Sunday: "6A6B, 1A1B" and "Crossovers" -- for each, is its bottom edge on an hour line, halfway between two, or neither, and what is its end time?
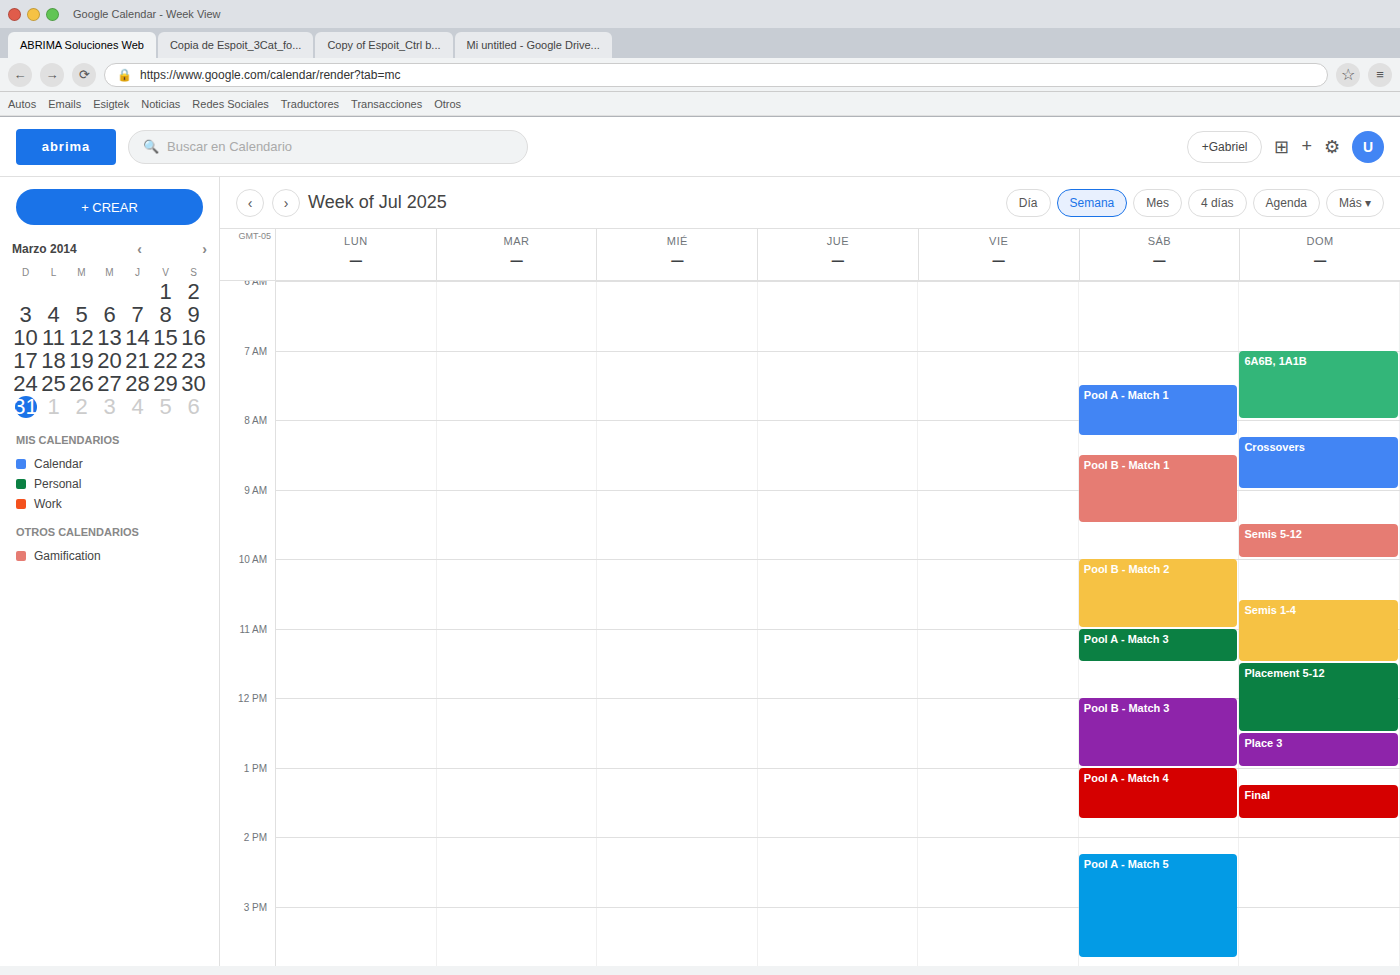
"6A6B, 1A1B": 8:00 AM, exactly on the 8 AM line. "Crossovers": 9:00 AM, exactly on the 9 AM line.